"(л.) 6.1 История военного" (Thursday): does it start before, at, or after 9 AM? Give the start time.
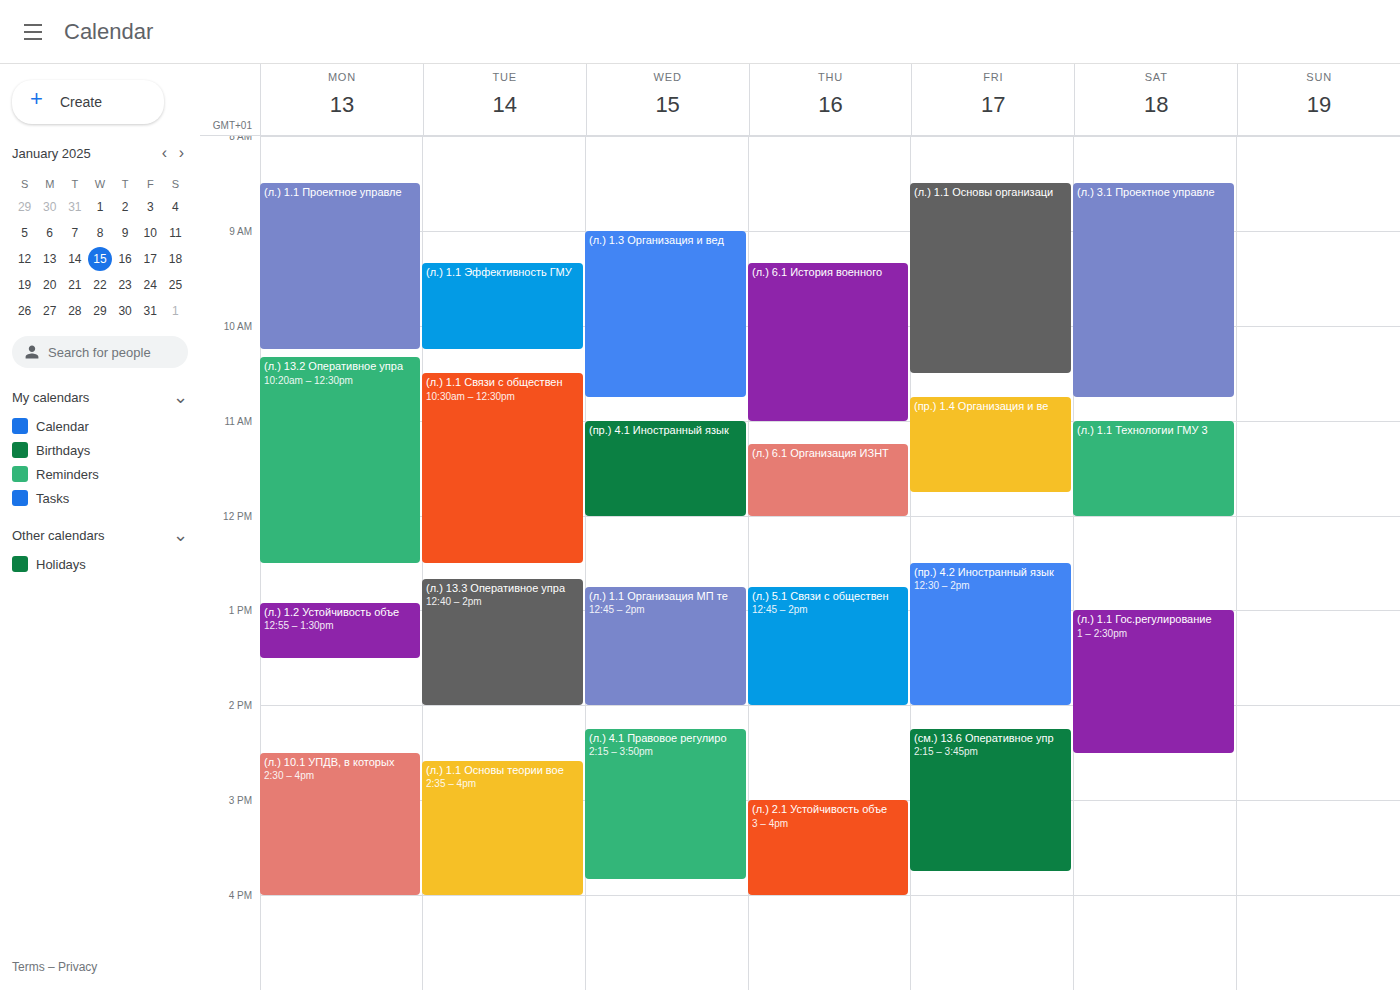
9:20 AM -- after 9 AM, 20 minutes below the 9 AM line.